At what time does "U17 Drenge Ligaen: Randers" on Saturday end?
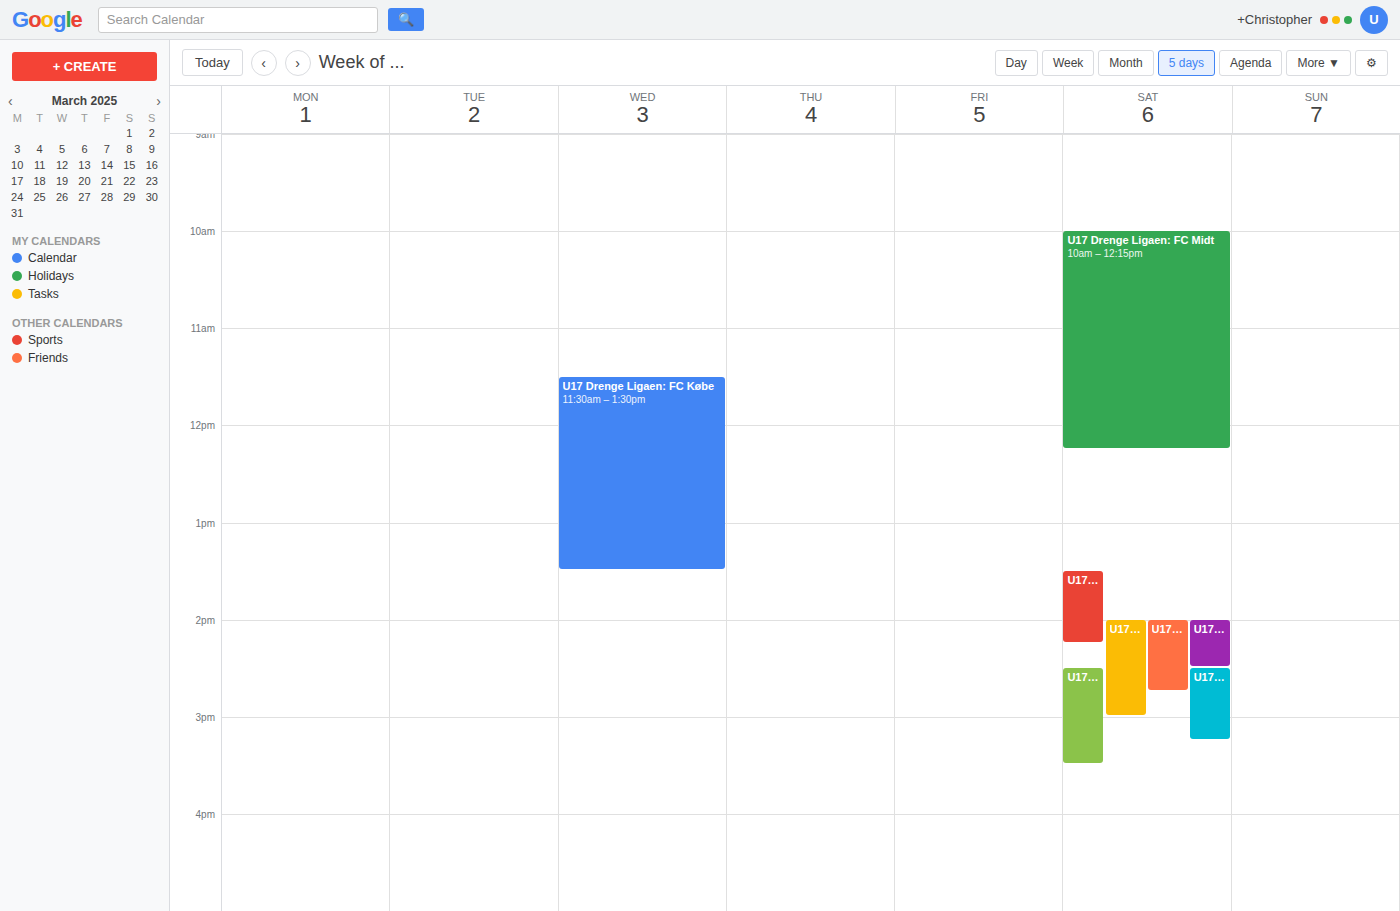
2:45 PM